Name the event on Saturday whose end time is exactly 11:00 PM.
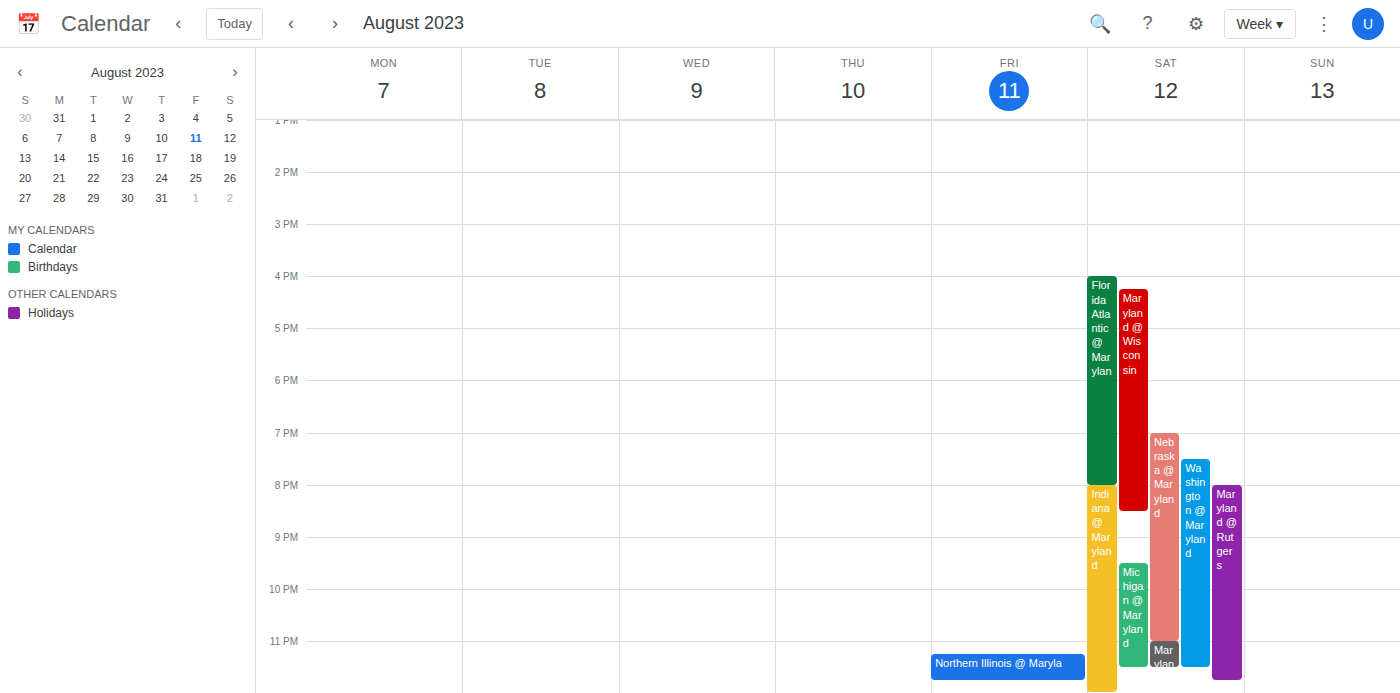
"Nebraska @ Maryland"